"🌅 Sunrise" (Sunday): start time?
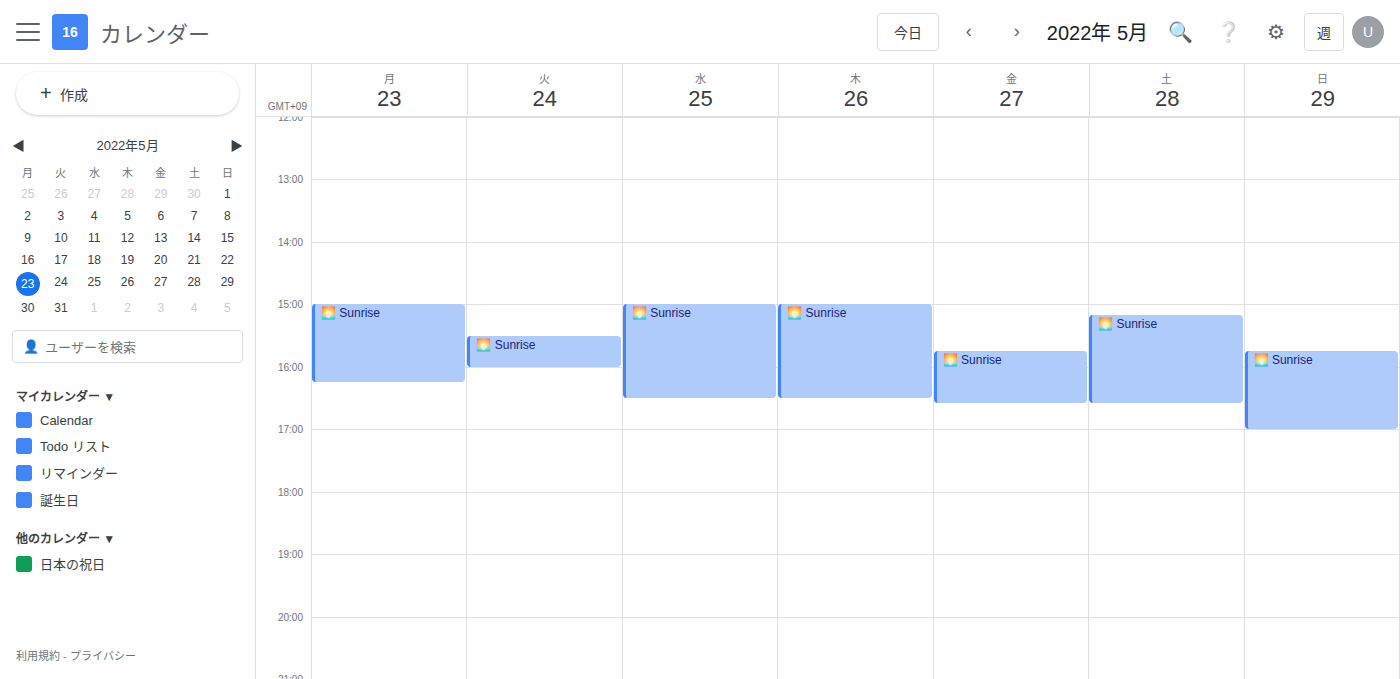
15:45